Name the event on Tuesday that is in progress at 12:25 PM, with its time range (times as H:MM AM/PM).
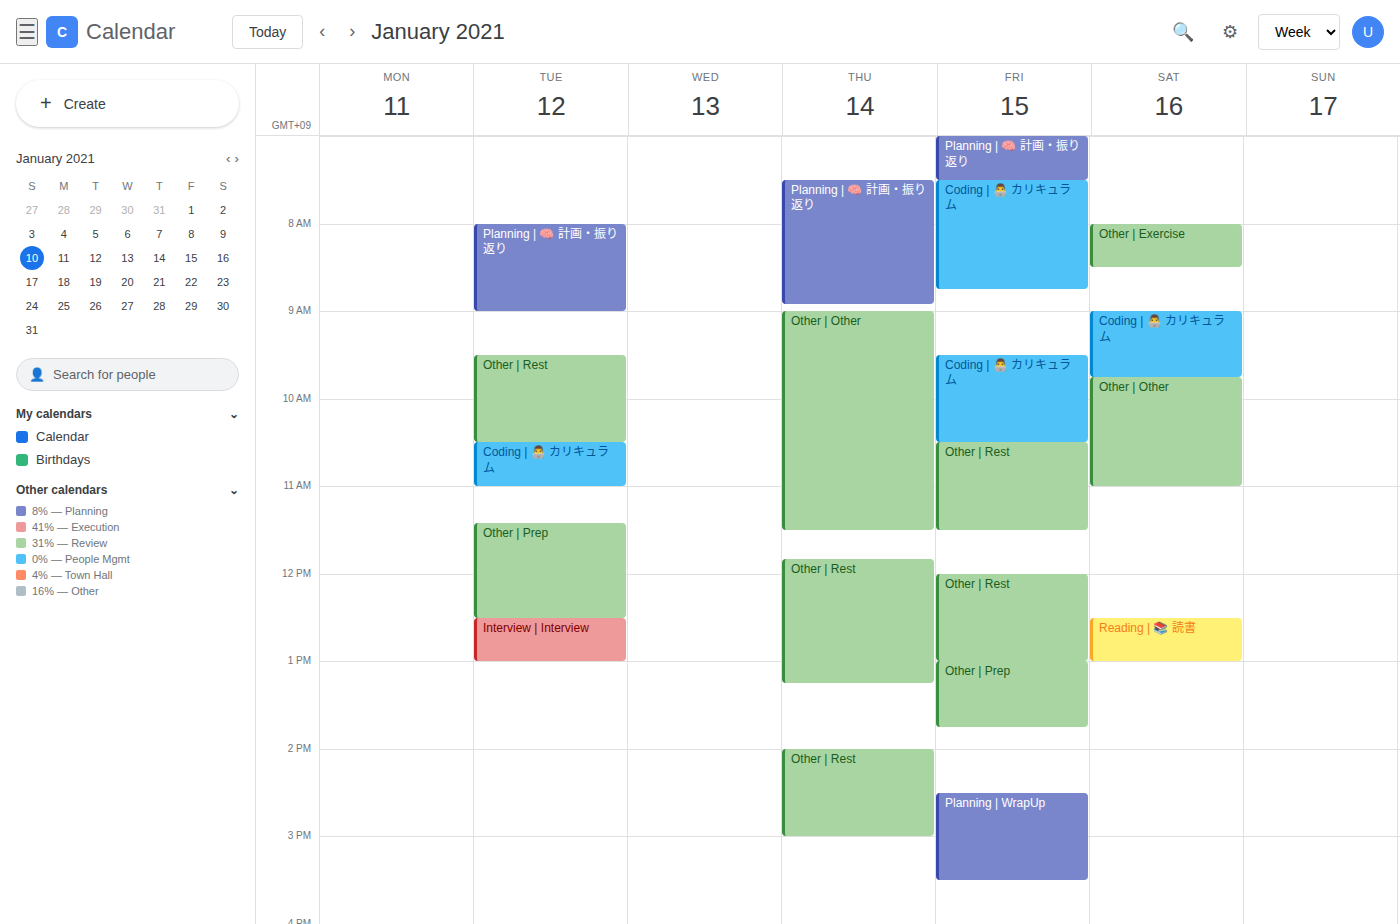
"Other | Prep", 11:25 AM to 12:30 PM